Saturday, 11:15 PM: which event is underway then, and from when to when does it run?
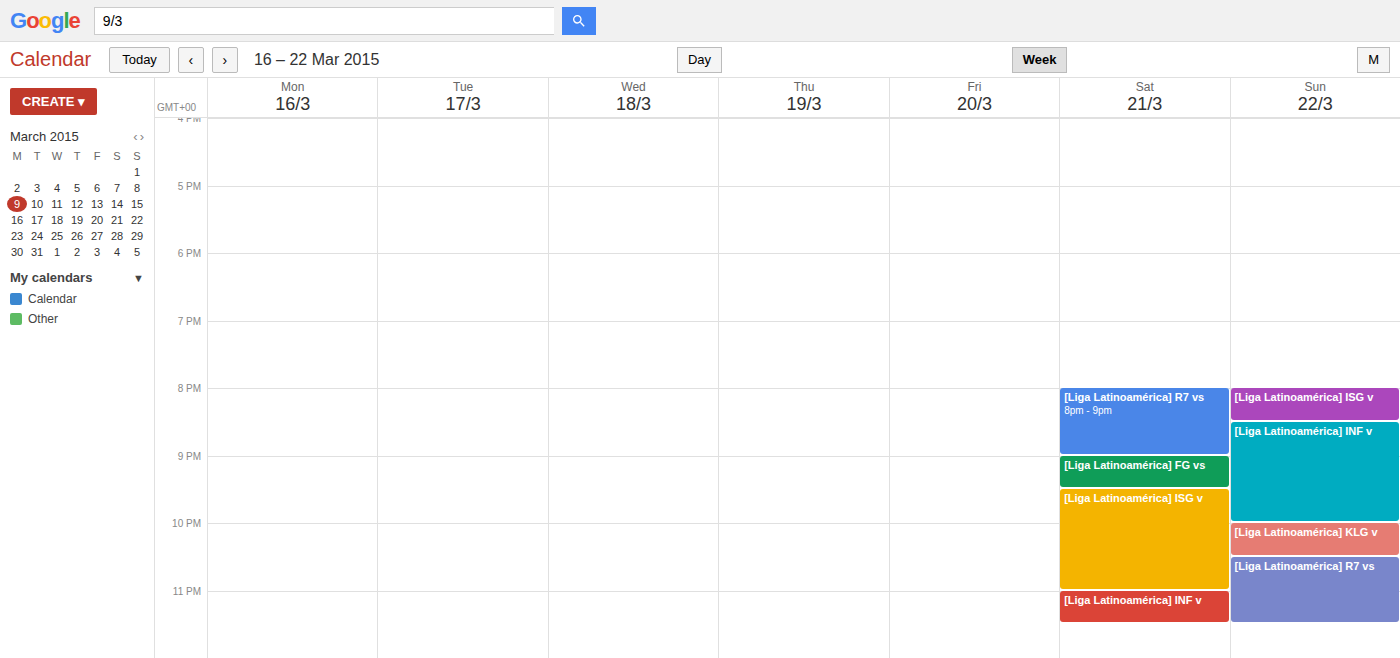
"[Liga Latinoamérica] INF v", 11:00 PM to 11:30 PM